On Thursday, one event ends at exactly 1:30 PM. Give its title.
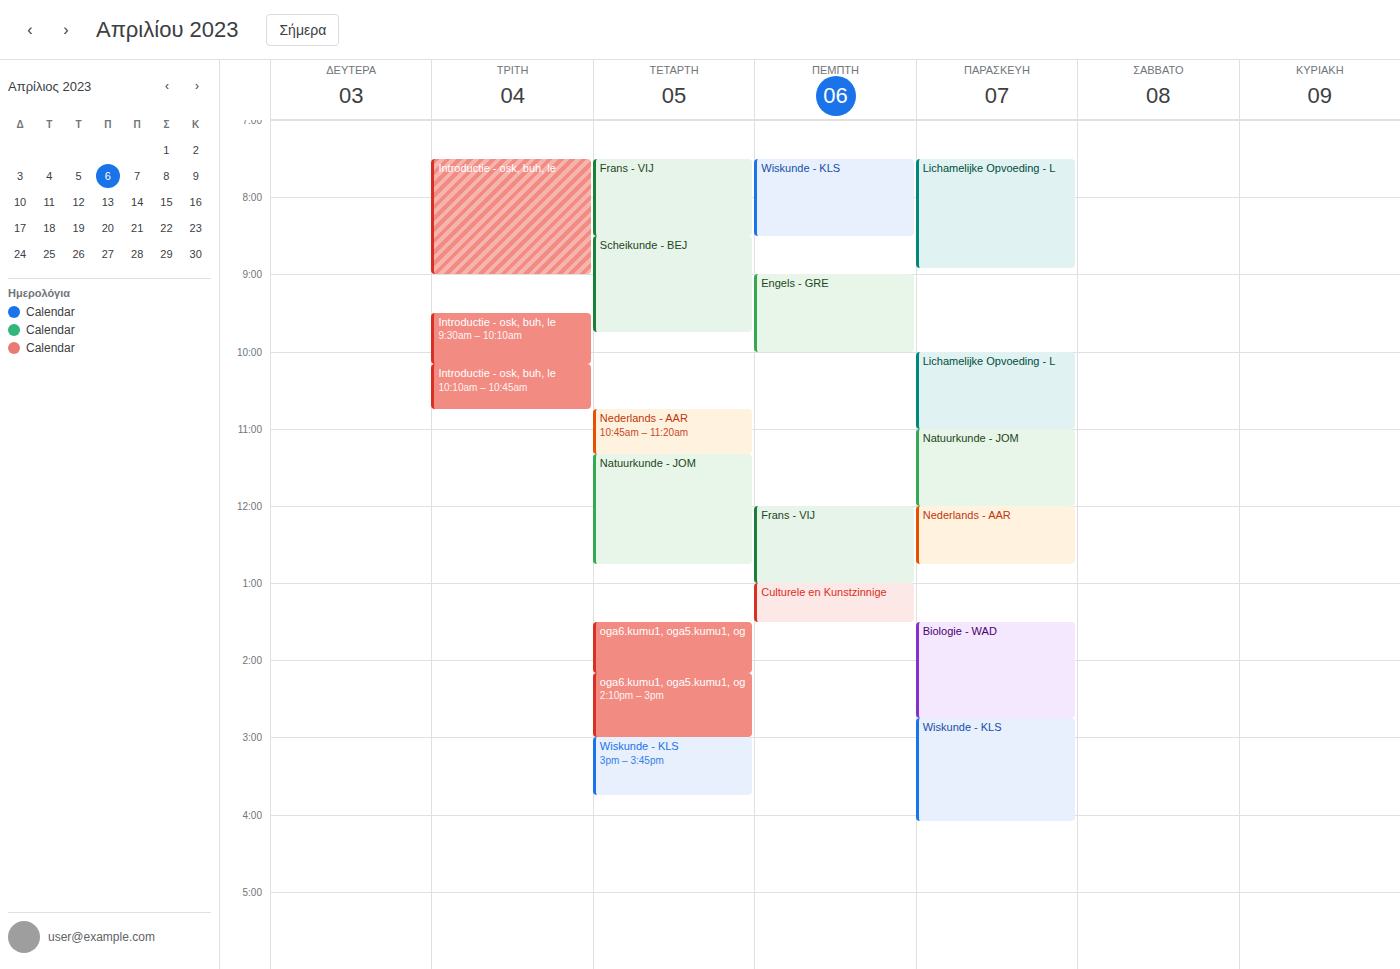
"Culturele en Kunstzinnige"